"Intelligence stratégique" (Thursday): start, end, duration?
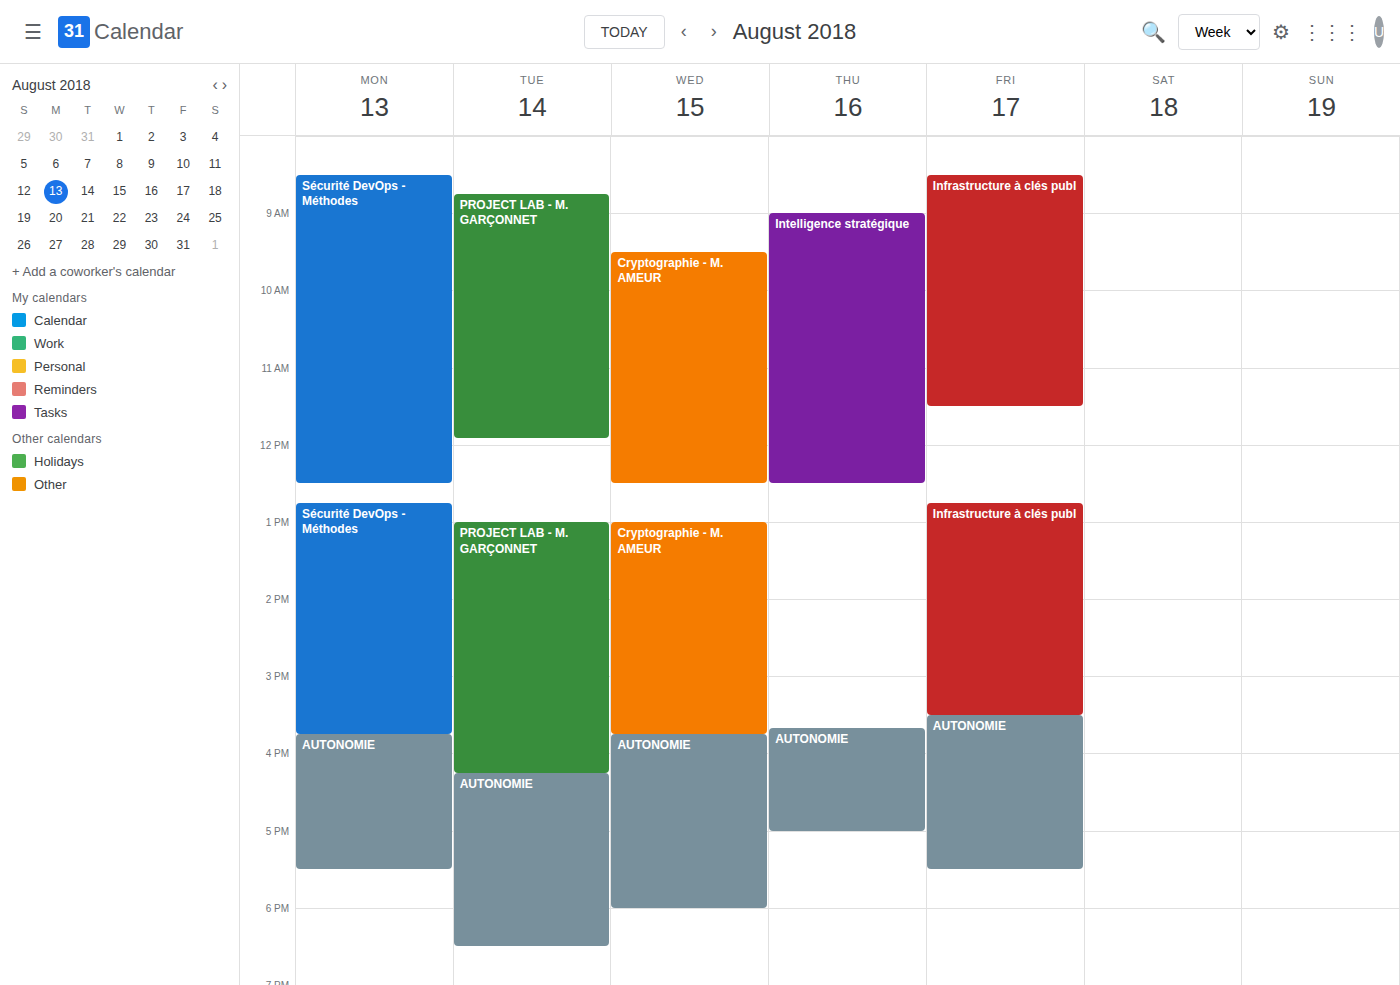
9:00 AM to 12:30 PM, 3 hours 30 minutes